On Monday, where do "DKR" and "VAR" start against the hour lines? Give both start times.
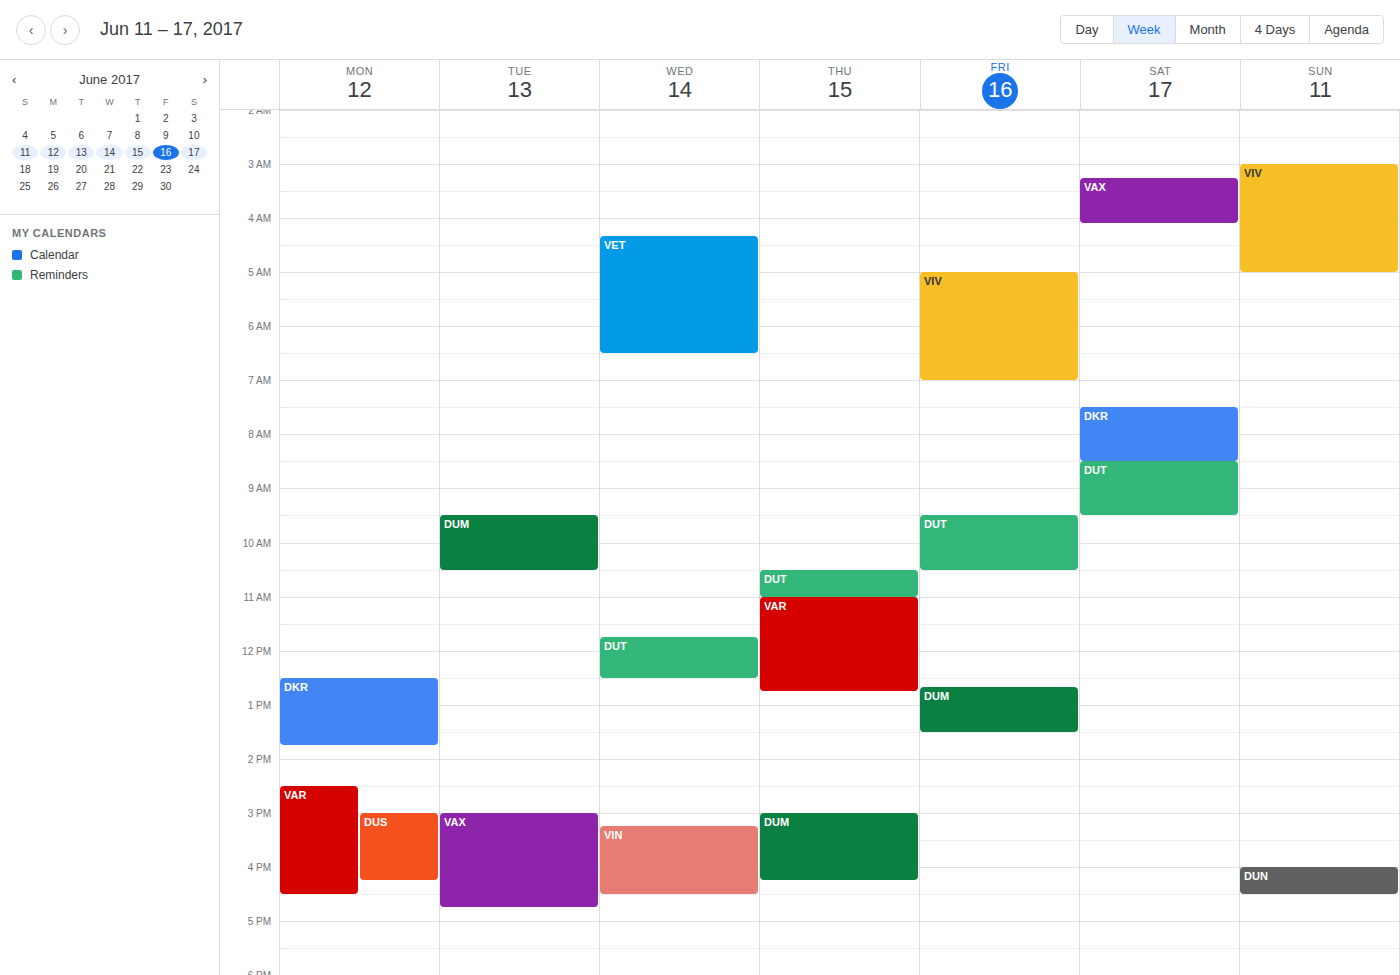
"DKR": 12:30 PM, halfway between the 12 PM and 1 PM lines. "VAR": 2:30 PM, halfway between the 2 PM and 3 PM lines.